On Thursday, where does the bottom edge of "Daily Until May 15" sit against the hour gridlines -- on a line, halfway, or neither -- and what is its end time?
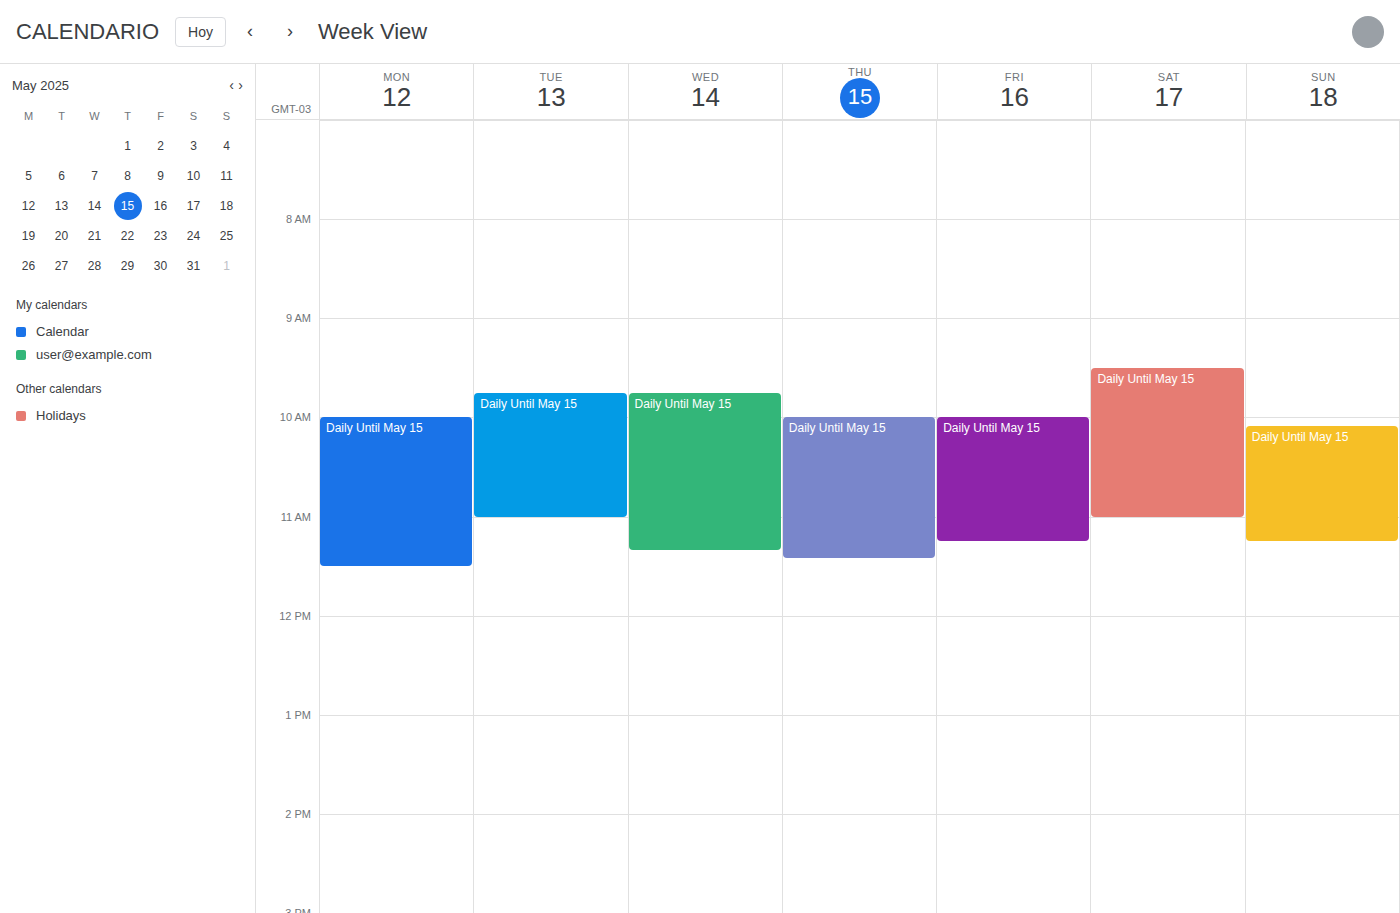
11:25 -- neither: 25 minutes below the 11:00 line and 35 minutes above the 12:00 line.